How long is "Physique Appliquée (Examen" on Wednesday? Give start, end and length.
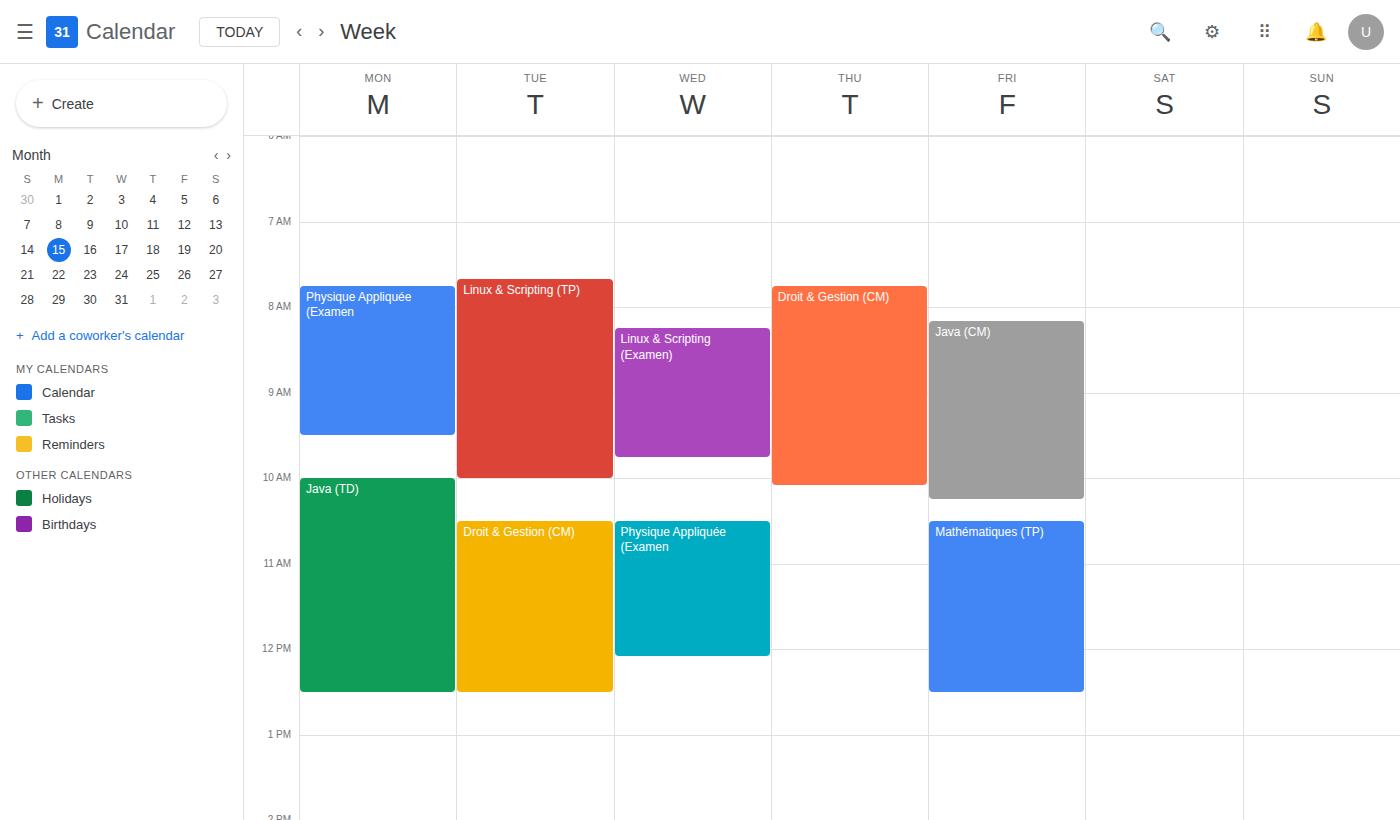
10:30 AM to 12:05 PM, 1 hour 35 minutes